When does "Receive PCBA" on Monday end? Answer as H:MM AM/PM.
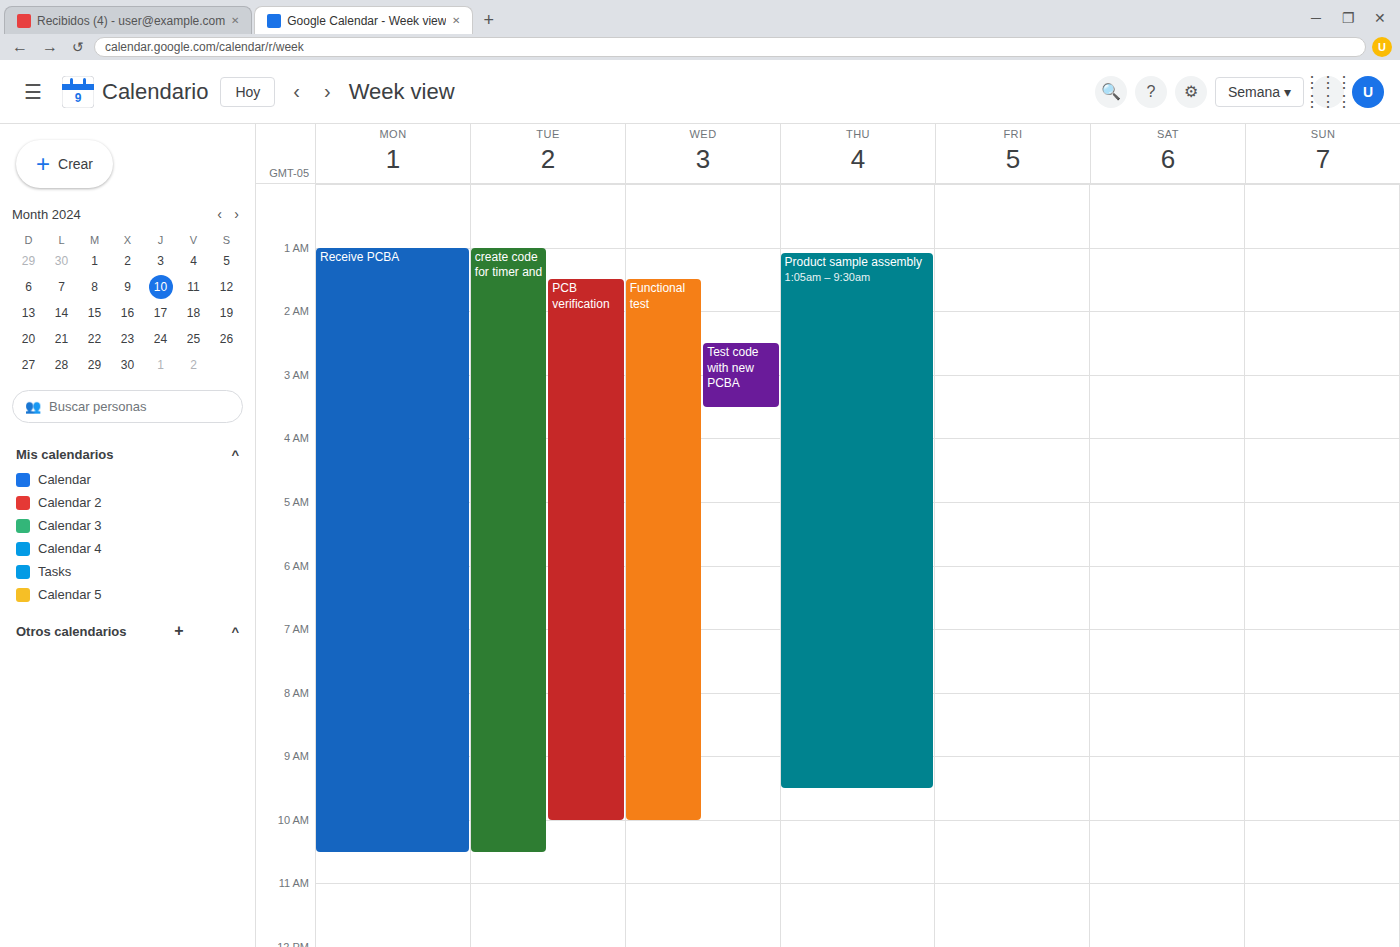
10:30 AM